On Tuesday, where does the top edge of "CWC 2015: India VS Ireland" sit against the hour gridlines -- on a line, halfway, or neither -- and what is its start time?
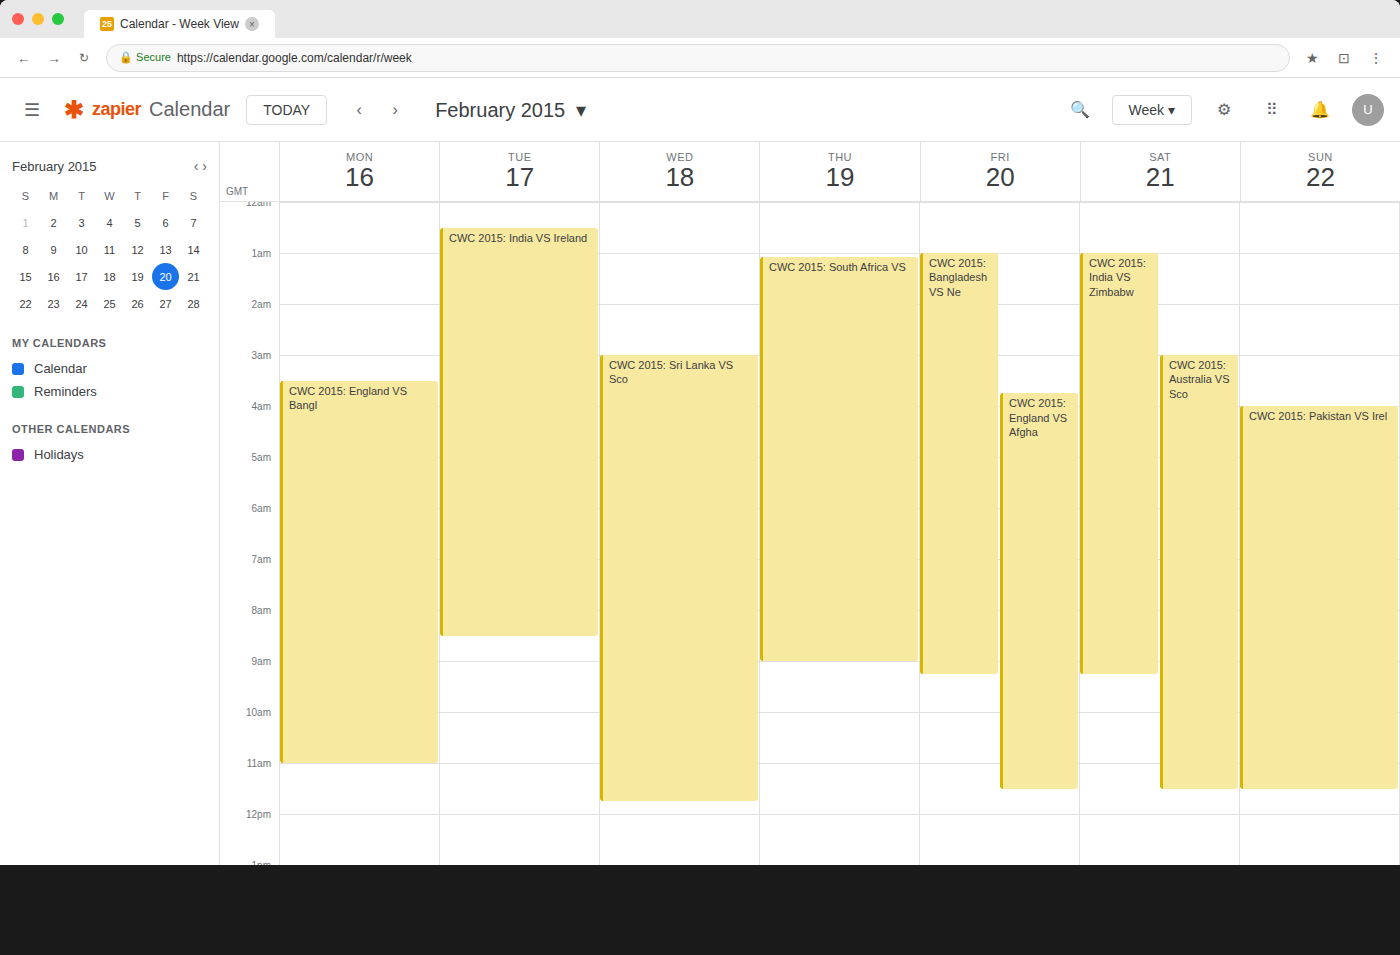
12:30 AM -- halfway between the 12 AM and 1 AM lines.